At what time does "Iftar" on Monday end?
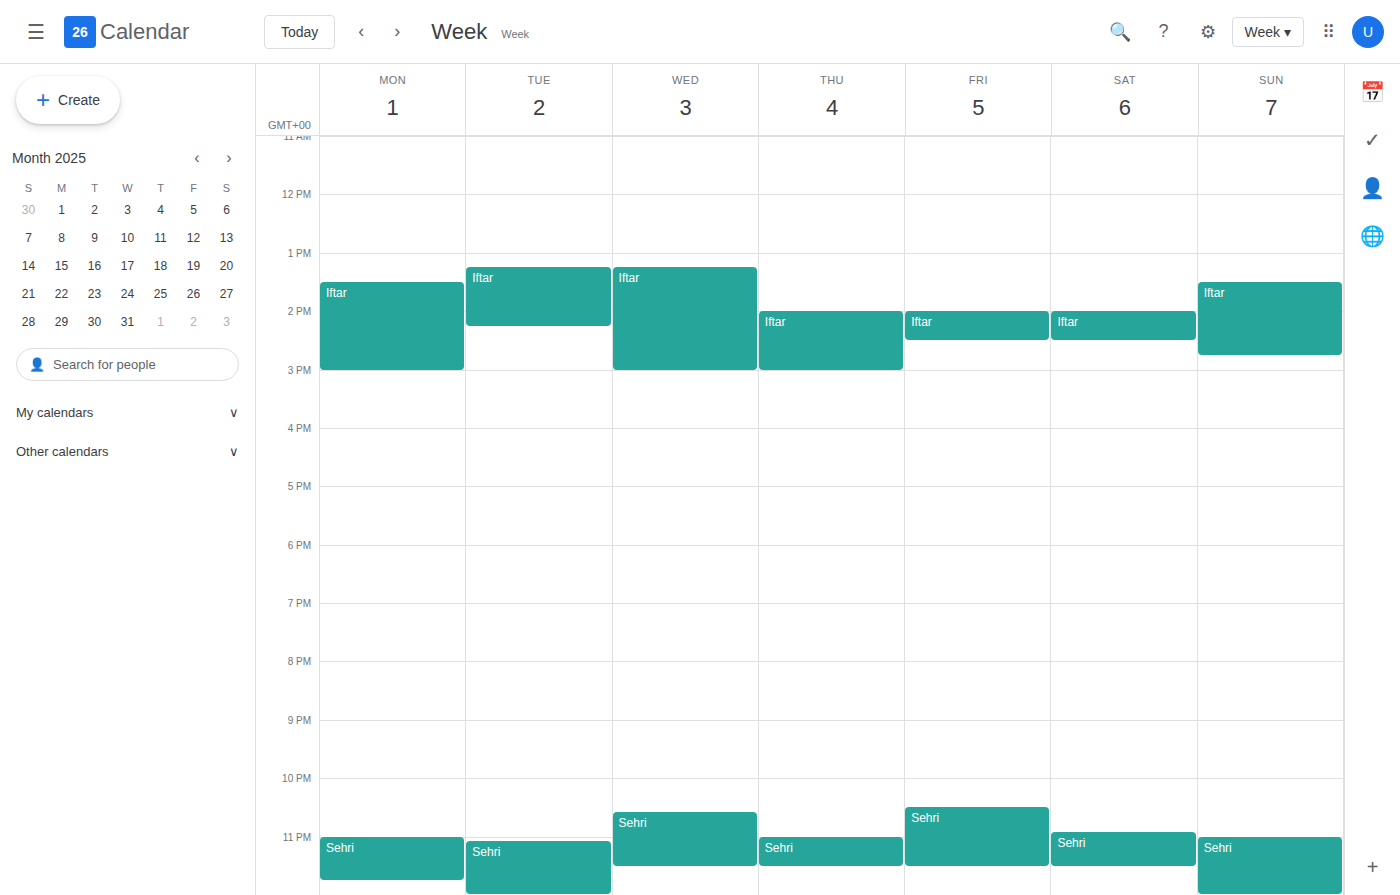
3:00 PM